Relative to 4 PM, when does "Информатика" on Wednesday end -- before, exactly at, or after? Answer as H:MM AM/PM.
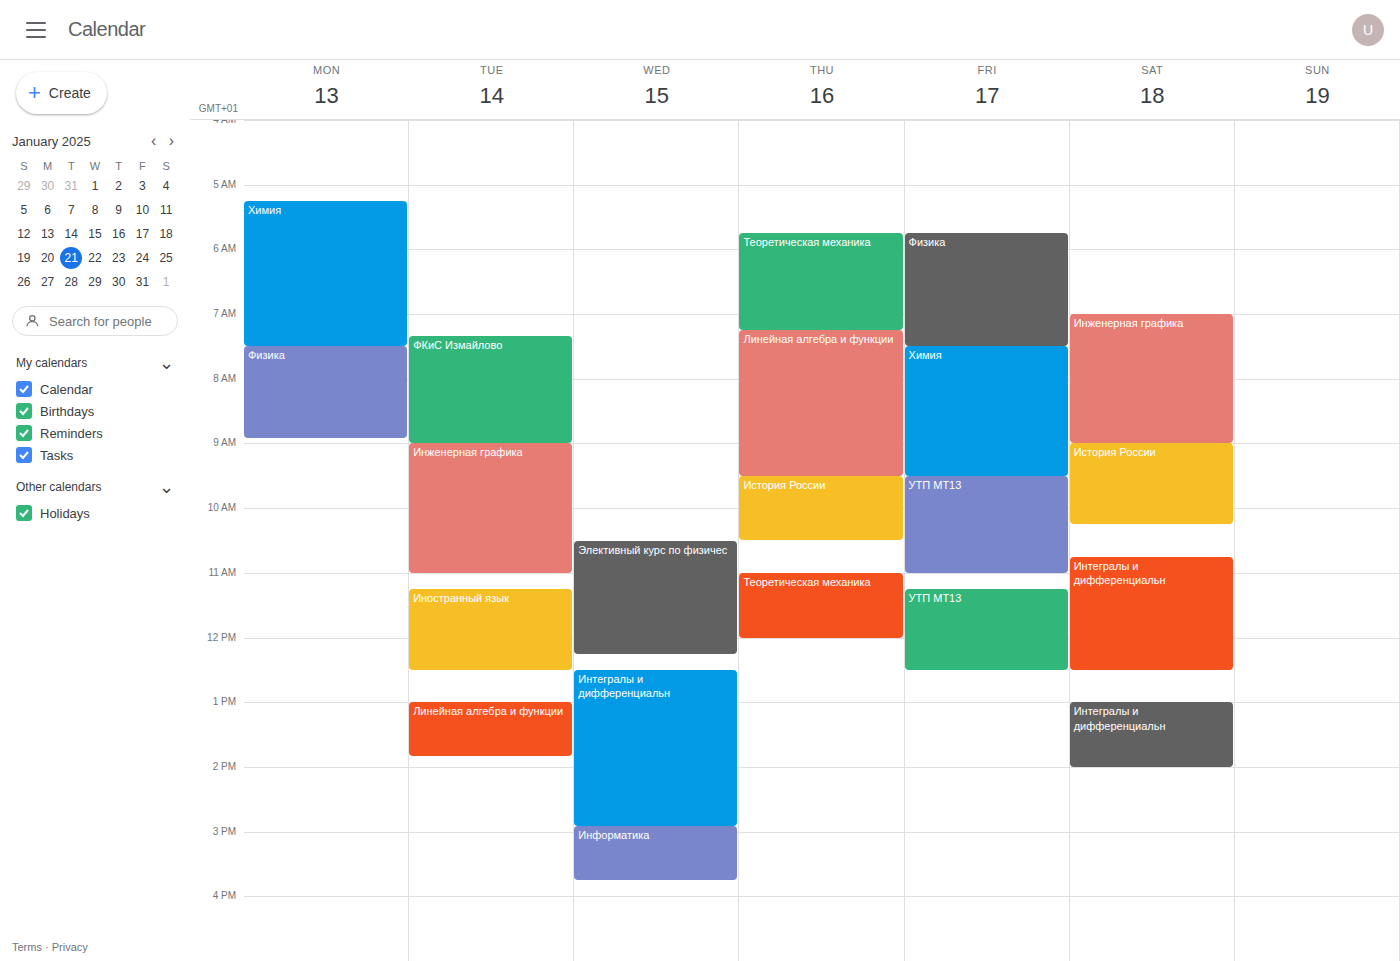
3:45 PM -- before 4 PM, 15 minutes above the 4 PM line.